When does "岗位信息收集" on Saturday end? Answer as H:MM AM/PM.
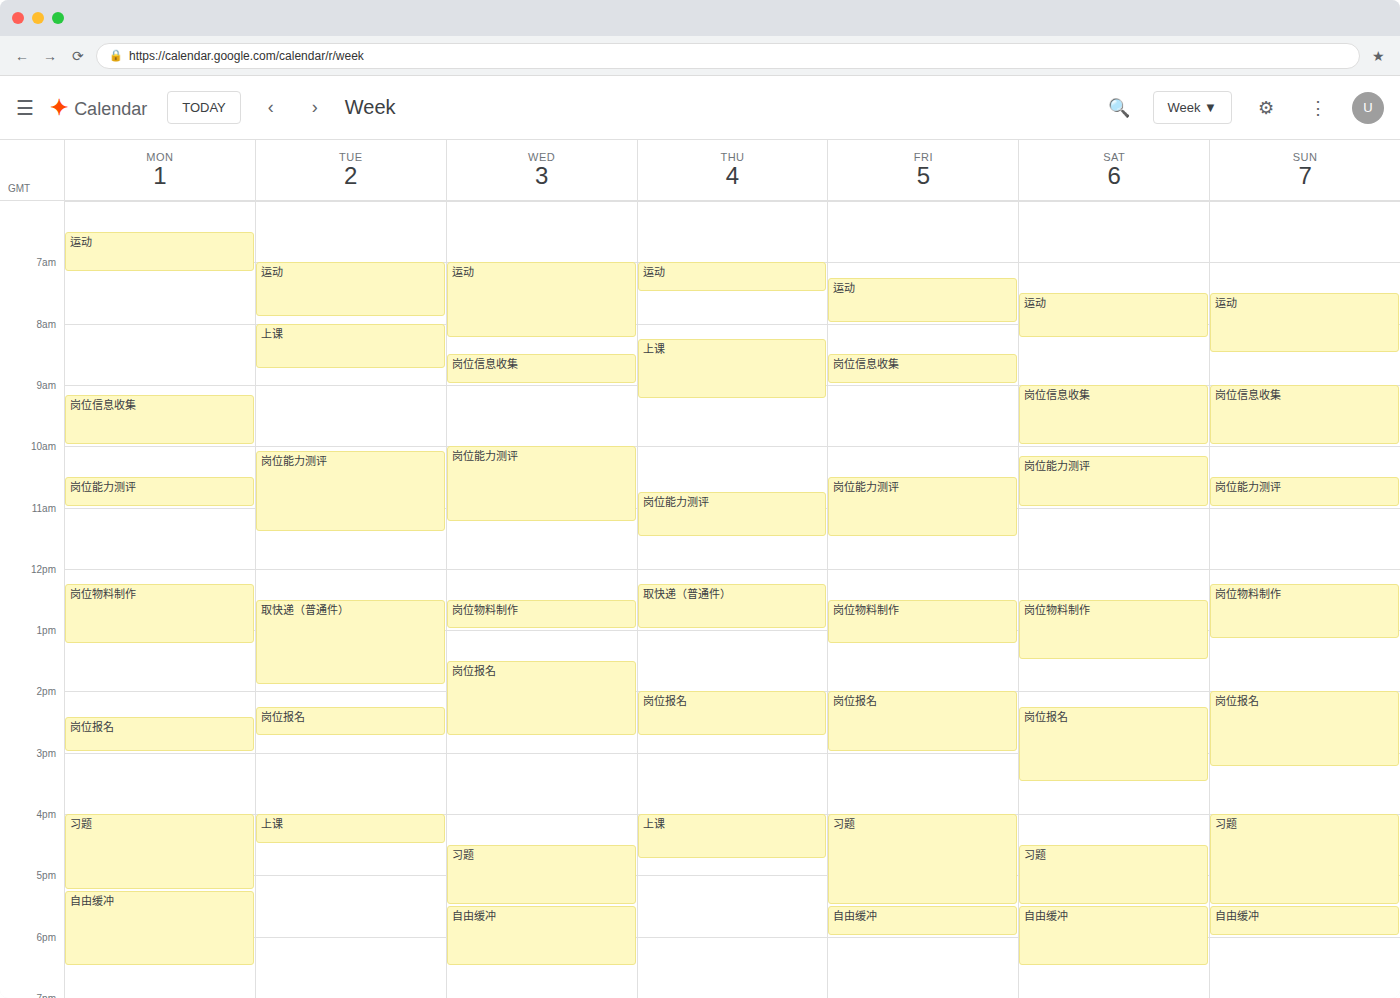
10:00 AM